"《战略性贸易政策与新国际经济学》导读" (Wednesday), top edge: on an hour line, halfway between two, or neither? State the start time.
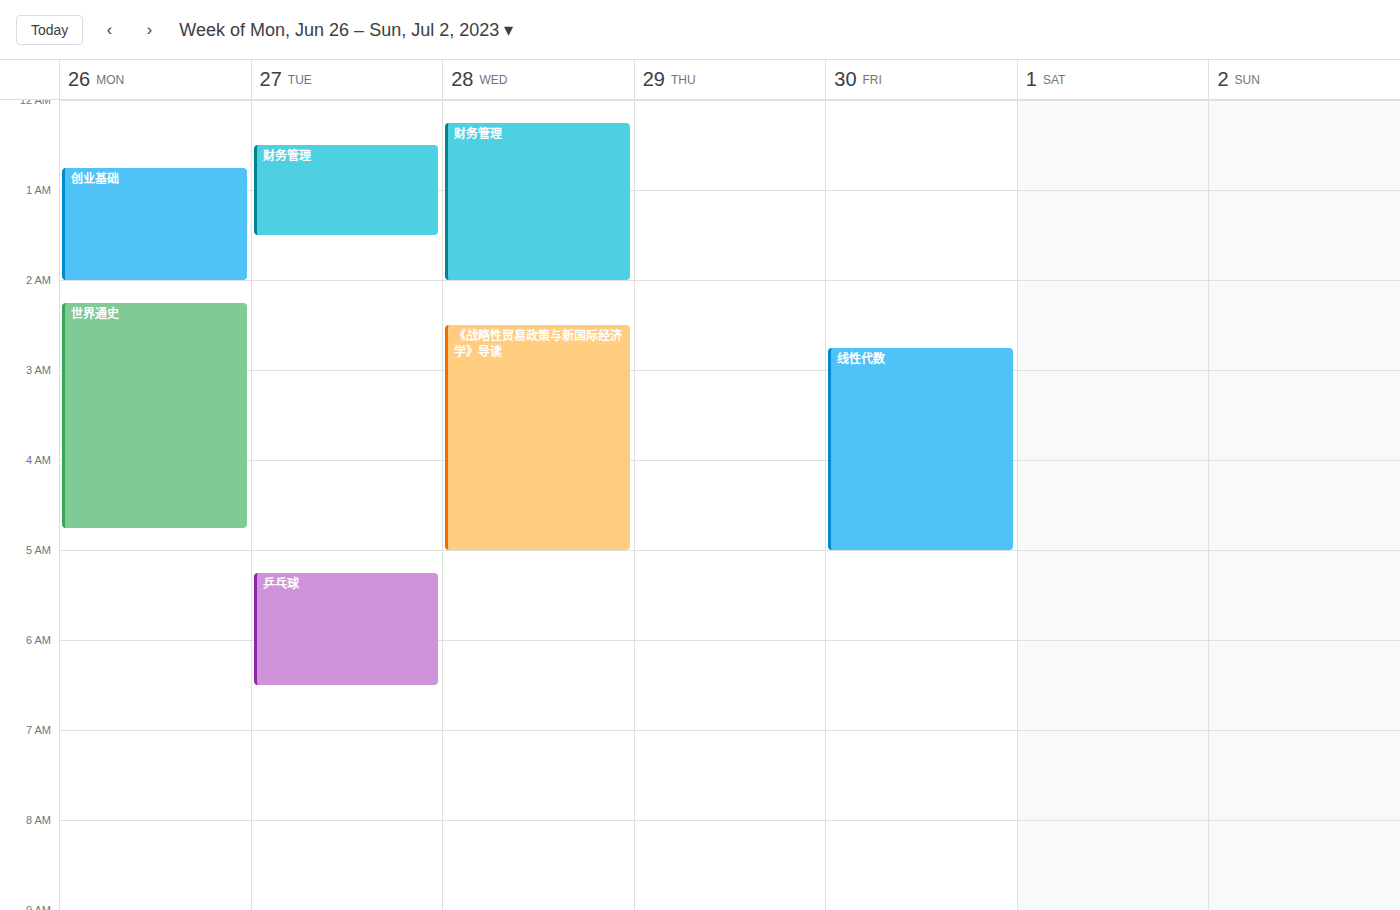
2:30 AM -- halfway between the 2 AM and 3 AM lines.